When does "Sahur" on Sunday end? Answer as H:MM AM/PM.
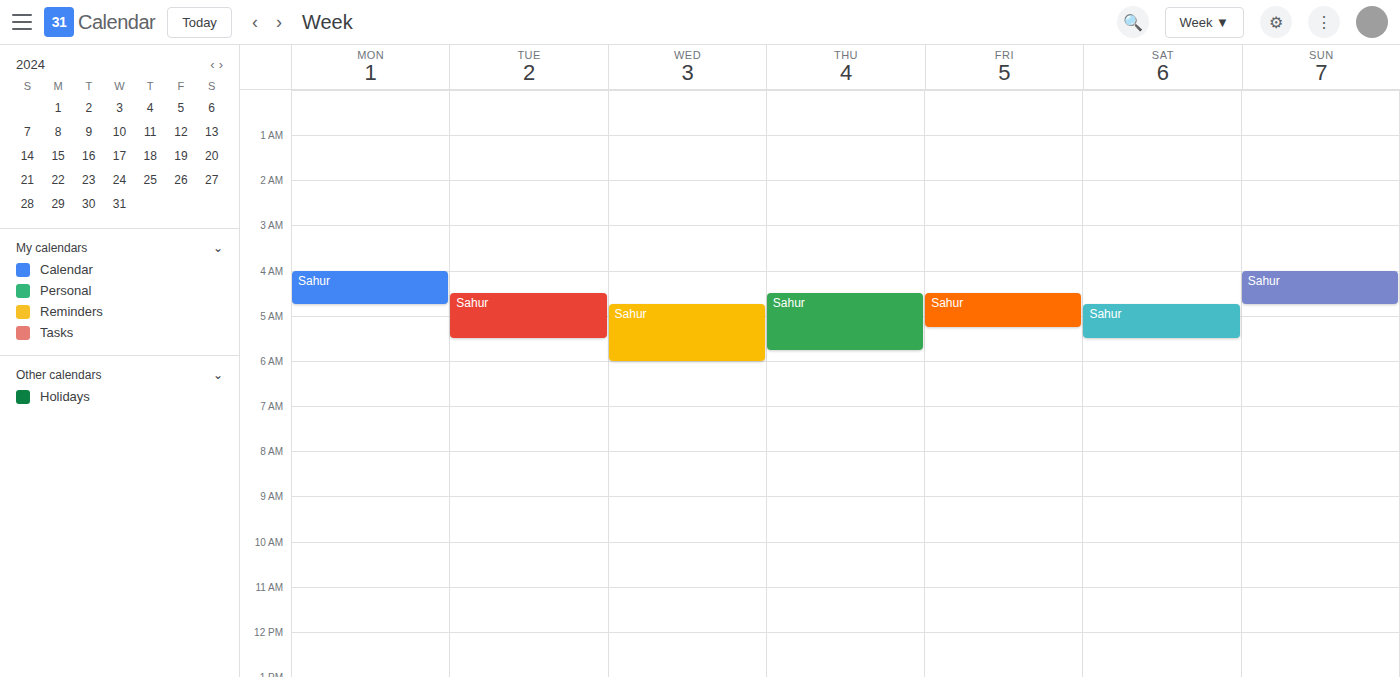
4:45 AM